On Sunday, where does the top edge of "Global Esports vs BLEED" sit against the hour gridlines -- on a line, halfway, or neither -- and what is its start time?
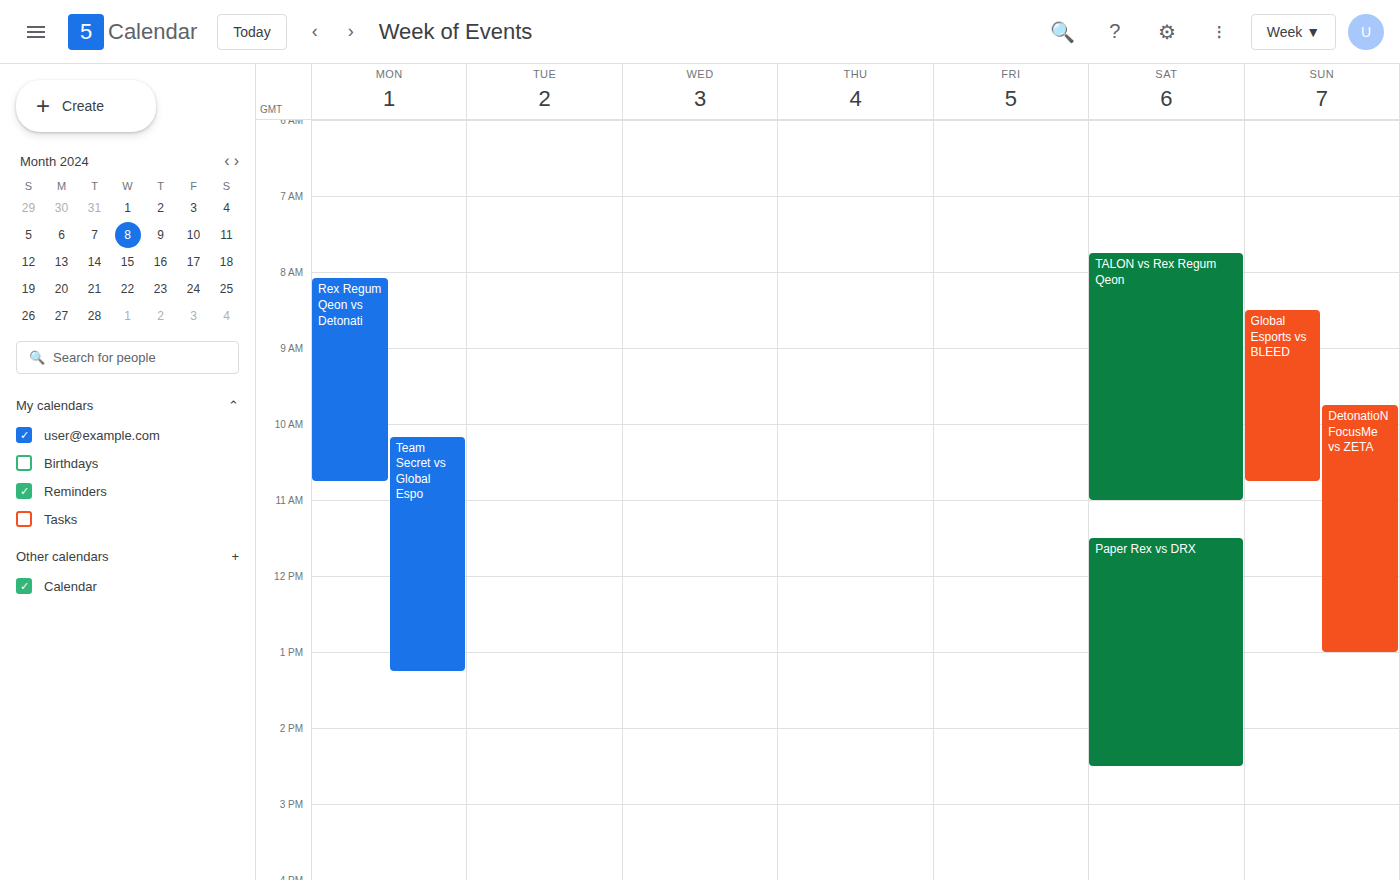
8:30 AM -- halfway between the 8 AM and 9 AM lines.